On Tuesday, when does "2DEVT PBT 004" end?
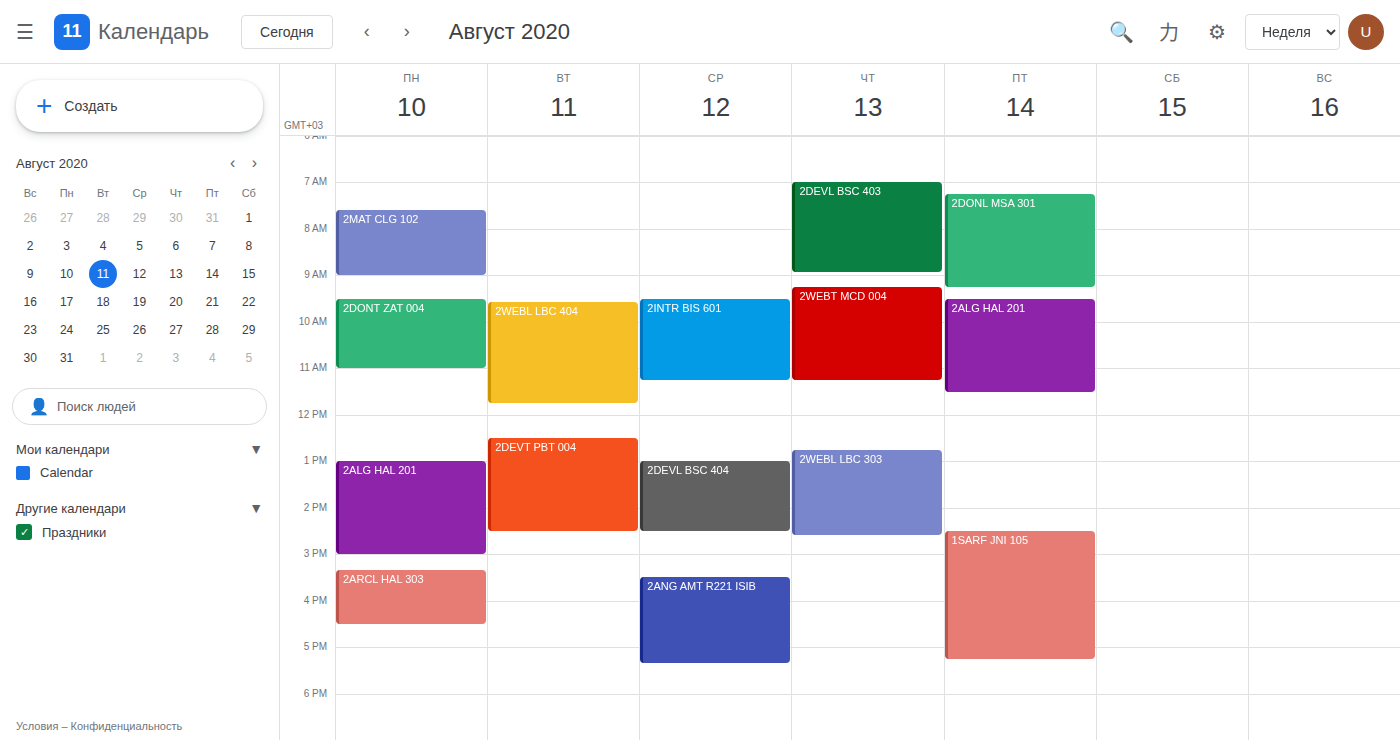
14:30